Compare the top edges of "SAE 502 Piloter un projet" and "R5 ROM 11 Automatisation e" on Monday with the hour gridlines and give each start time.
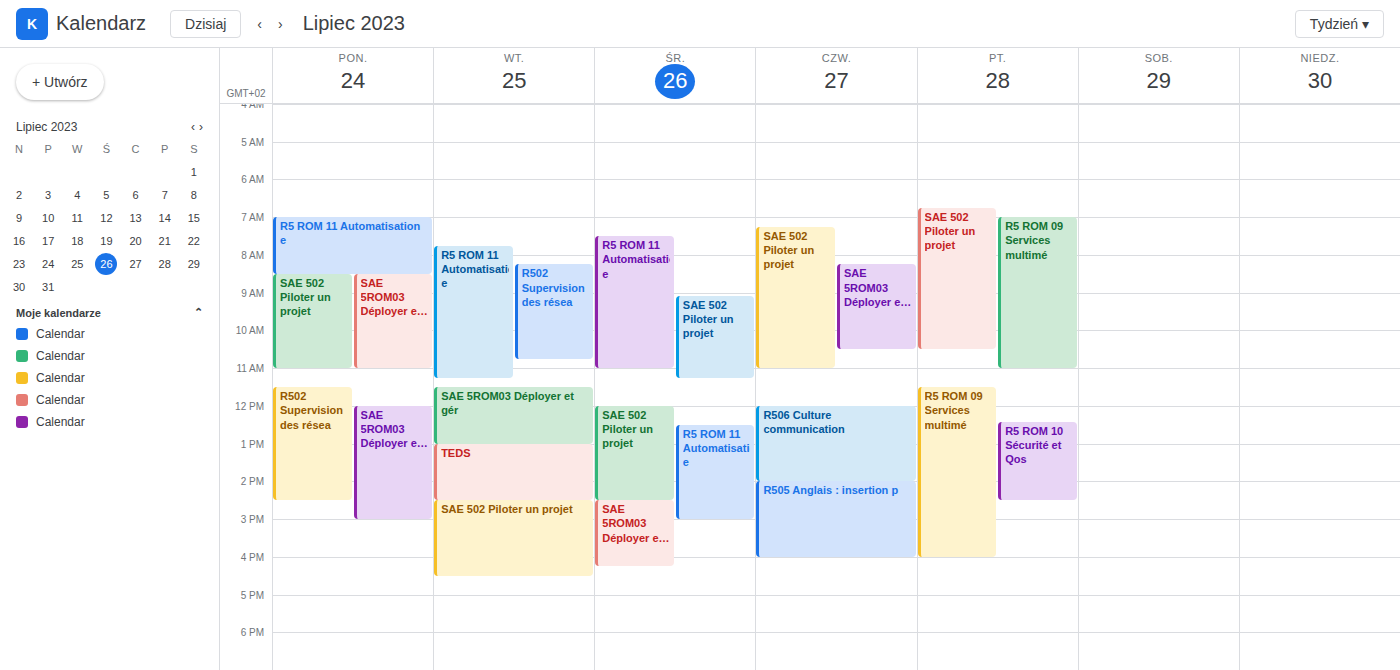
"SAE 502 Piloter un projet": 8:30 AM, halfway between the 8 AM and 9 AM lines. "R5 ROM 11 Automatisation e": 7:00 AM, exactly on the 7 AM line.